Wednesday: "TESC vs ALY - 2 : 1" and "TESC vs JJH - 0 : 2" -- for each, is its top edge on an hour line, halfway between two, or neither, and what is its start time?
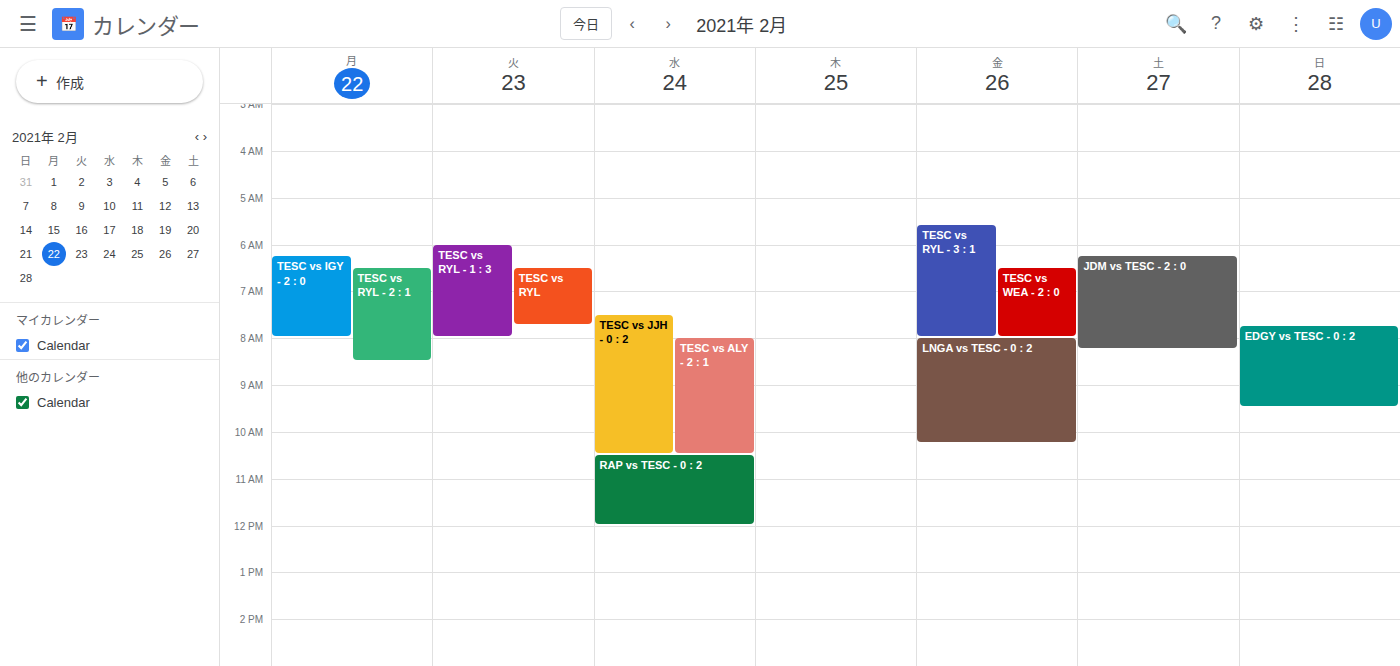
"TESC vs ALY - 2 : 1": 8:00 AM, exactly on the 8 AM line. "TESC vs JJH - 0 : 2": 7:30 AM, halfway between the 7 AM and 8 AM lines.